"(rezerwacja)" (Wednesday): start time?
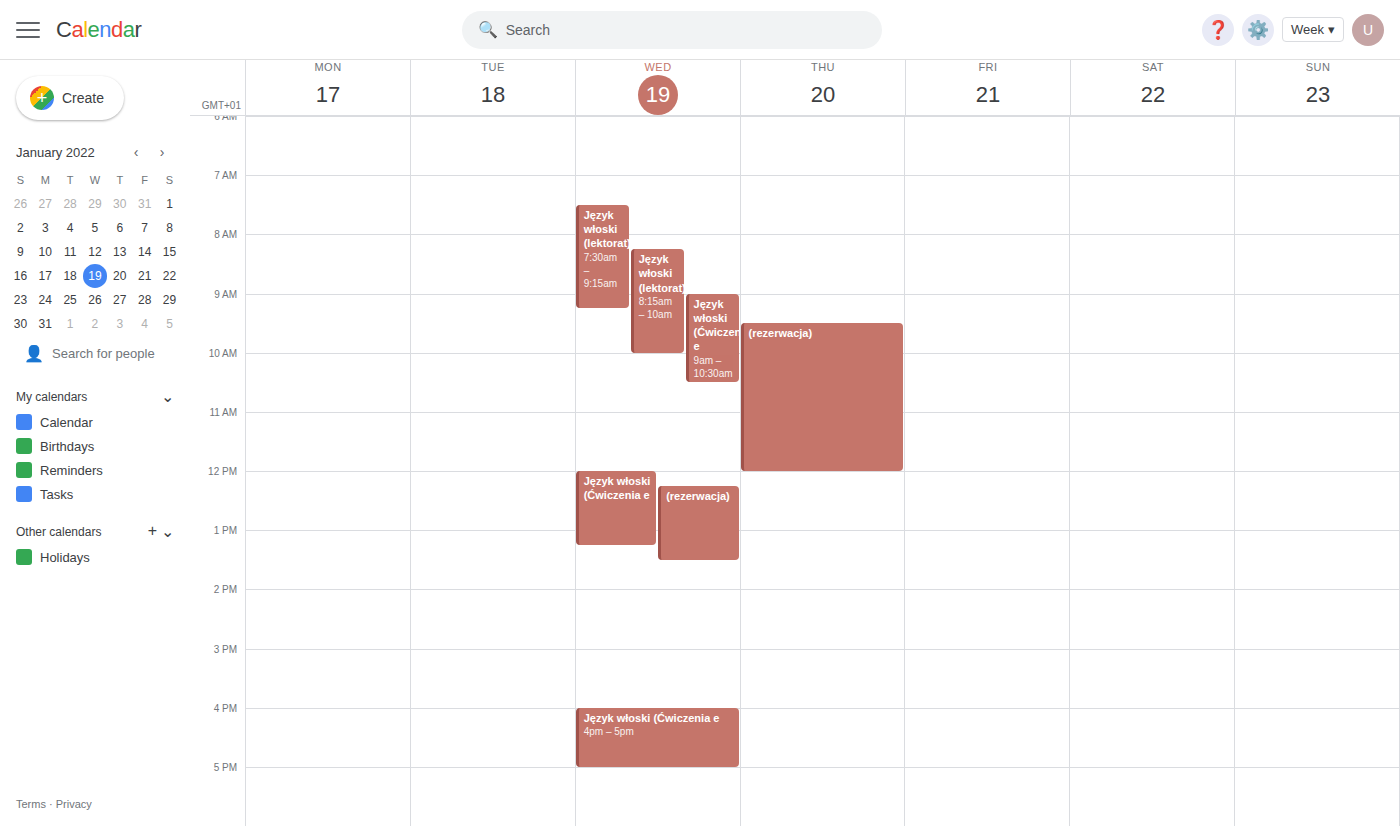
12:15 PM